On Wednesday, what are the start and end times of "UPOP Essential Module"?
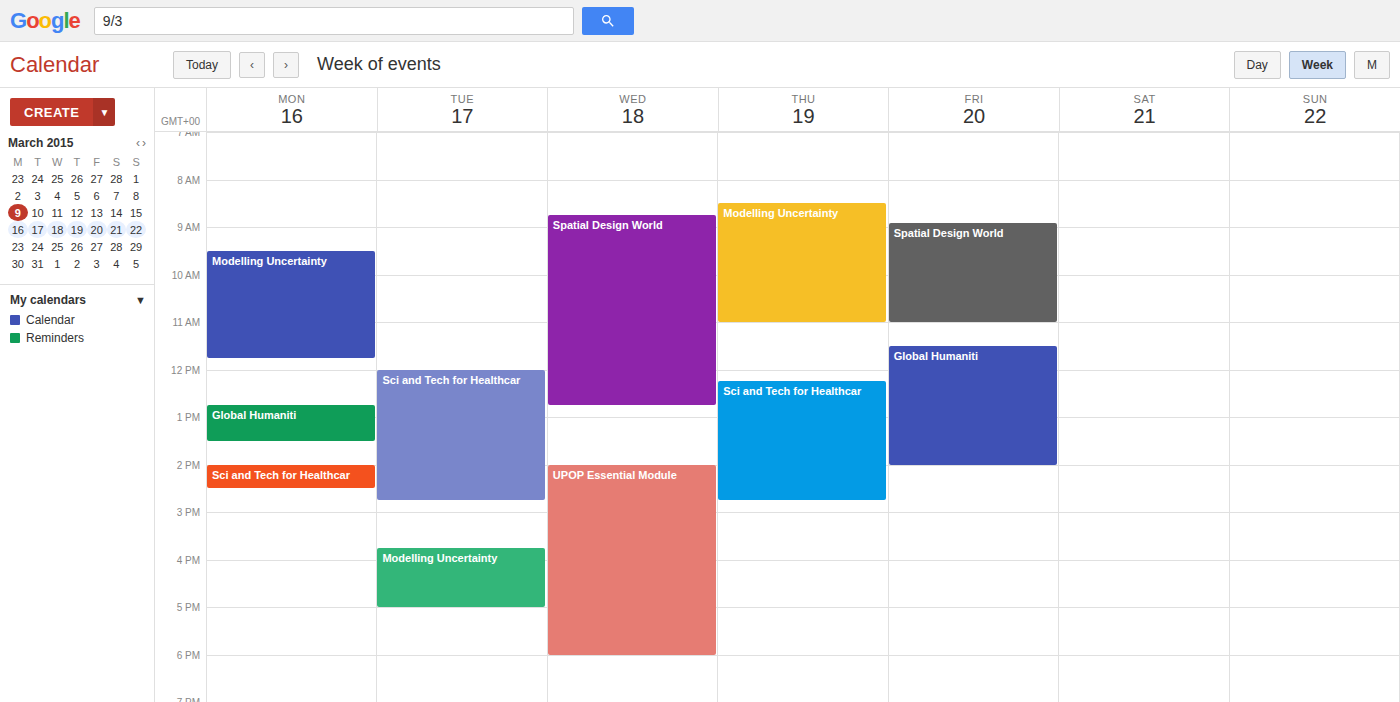
2:00 PM to 6:00 PM